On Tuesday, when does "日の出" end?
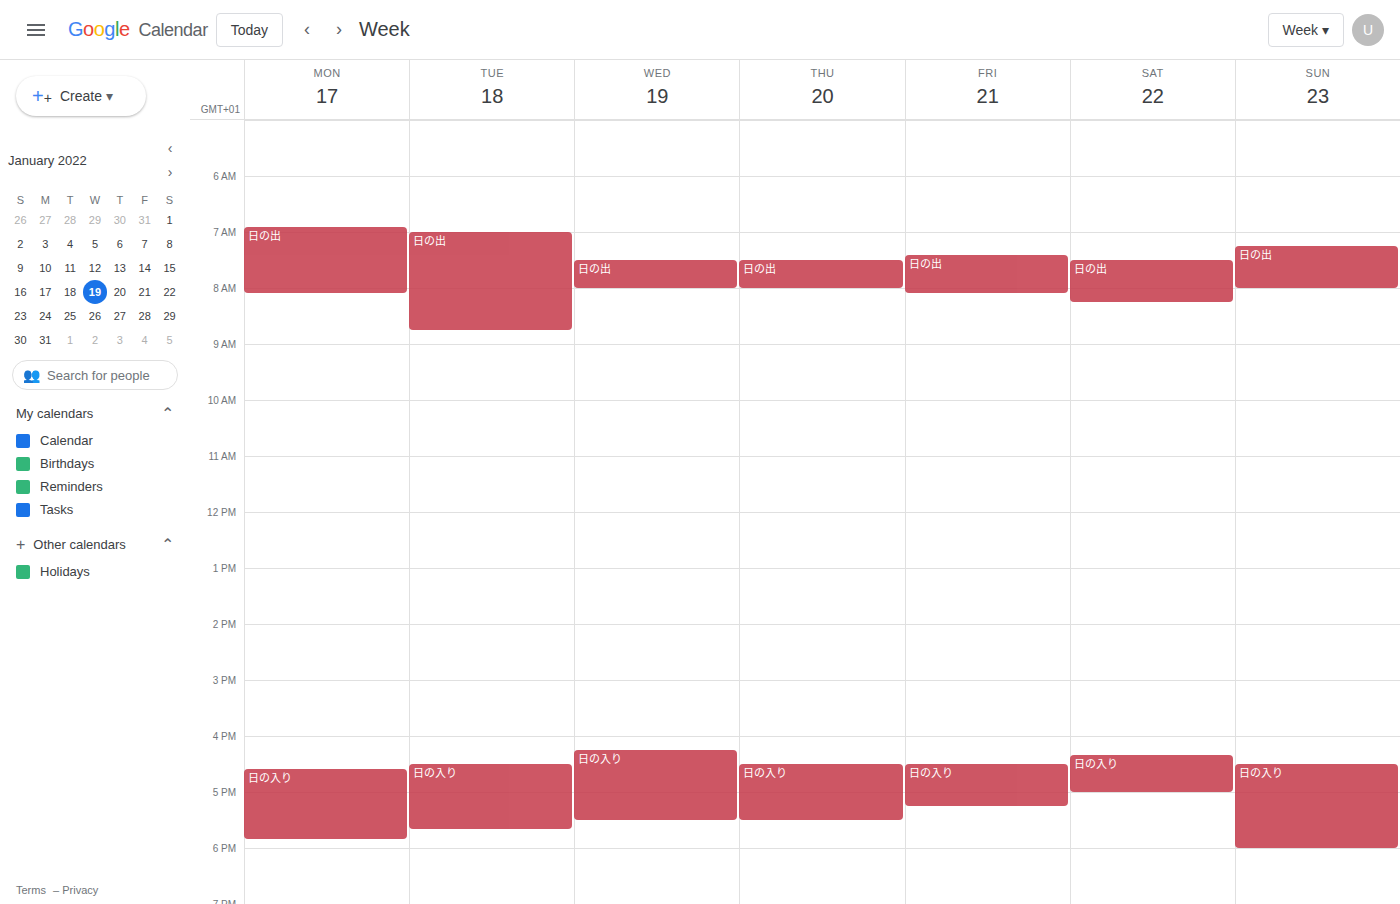
8:45 AM